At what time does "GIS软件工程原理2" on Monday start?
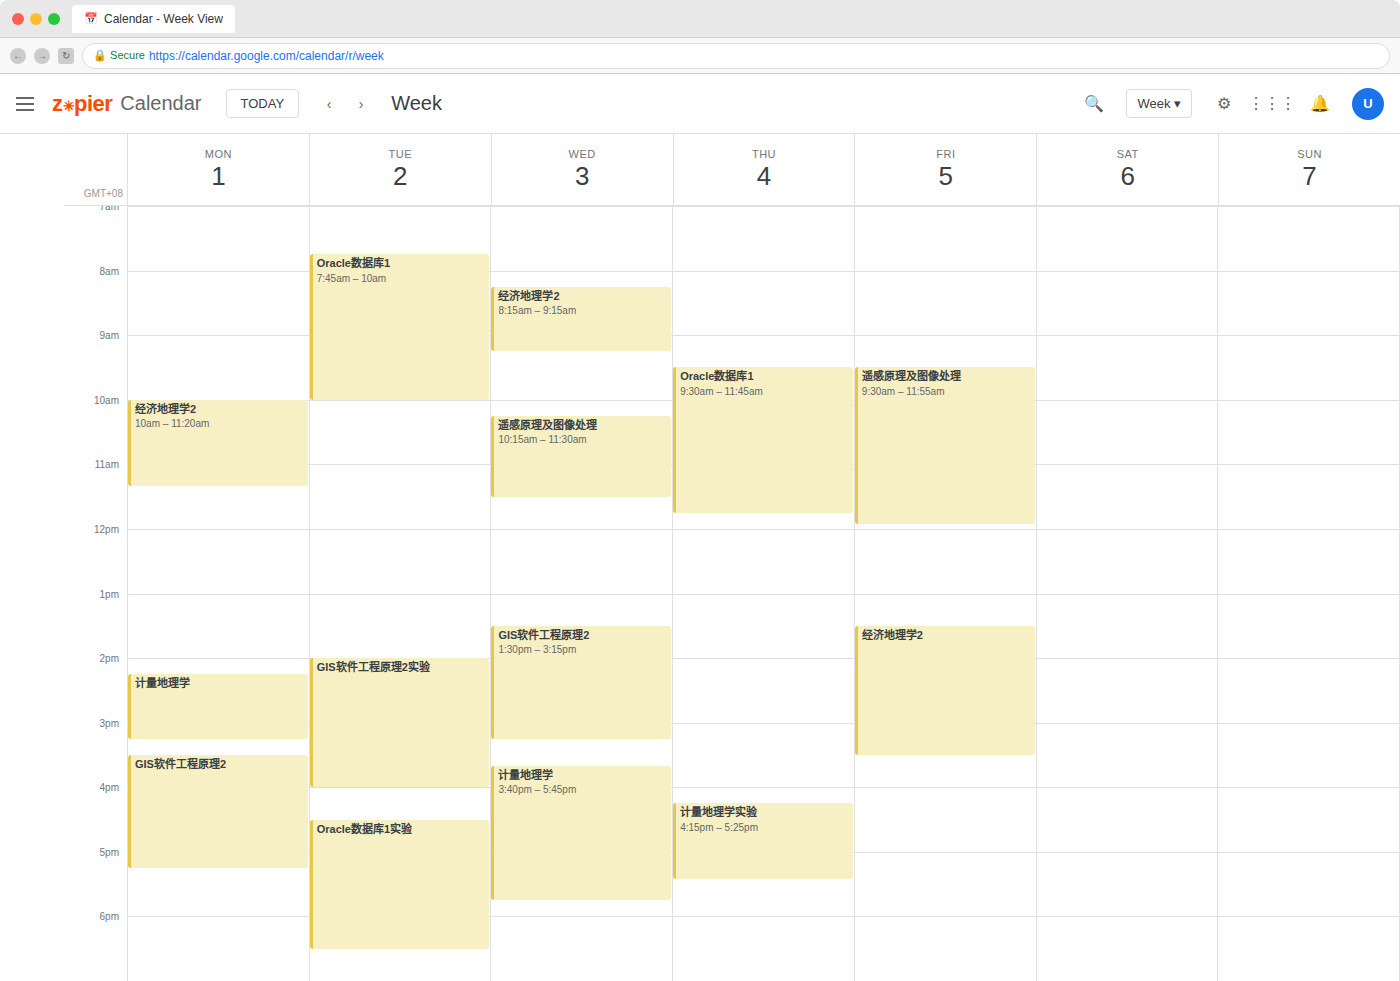
3:30 PM